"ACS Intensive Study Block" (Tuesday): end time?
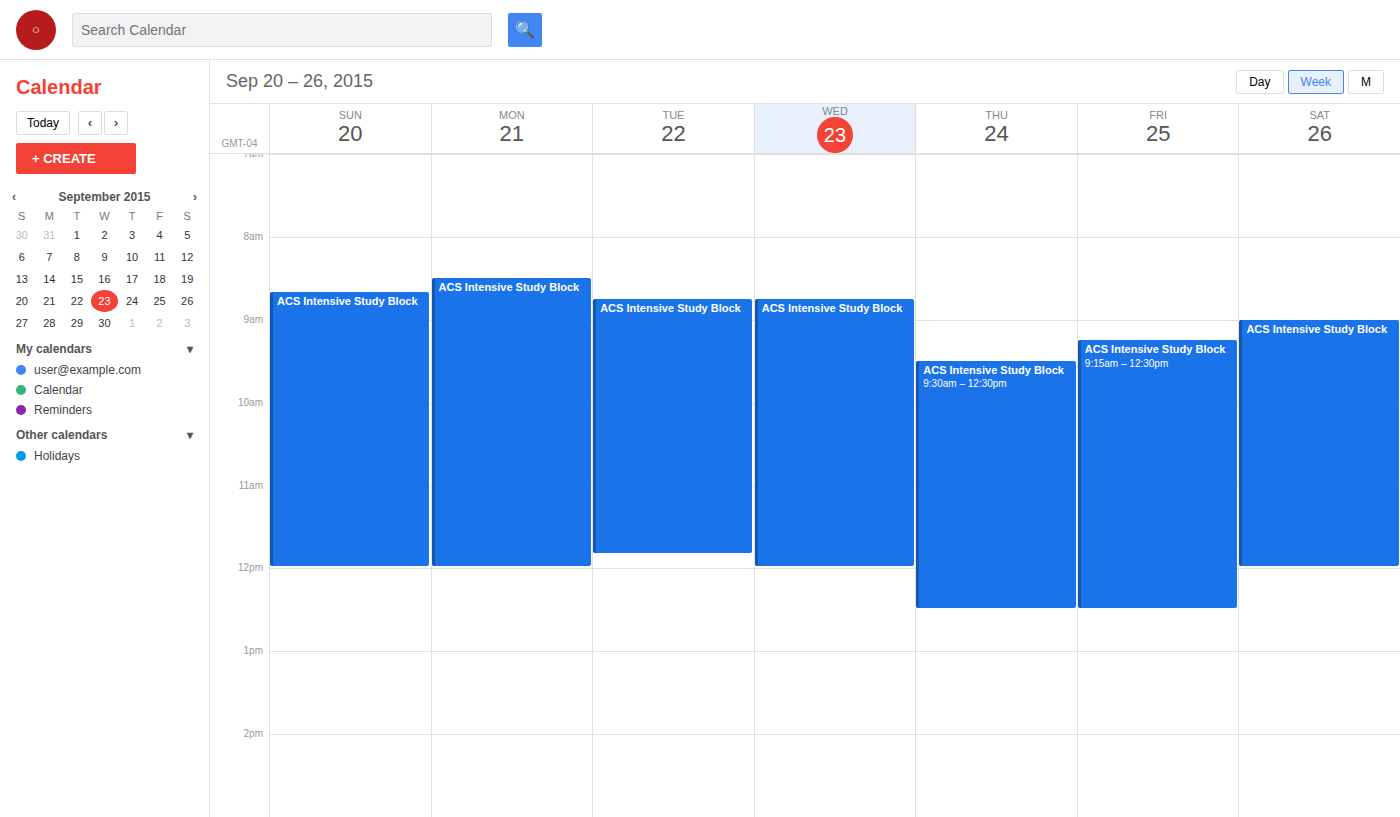
11:50 AM